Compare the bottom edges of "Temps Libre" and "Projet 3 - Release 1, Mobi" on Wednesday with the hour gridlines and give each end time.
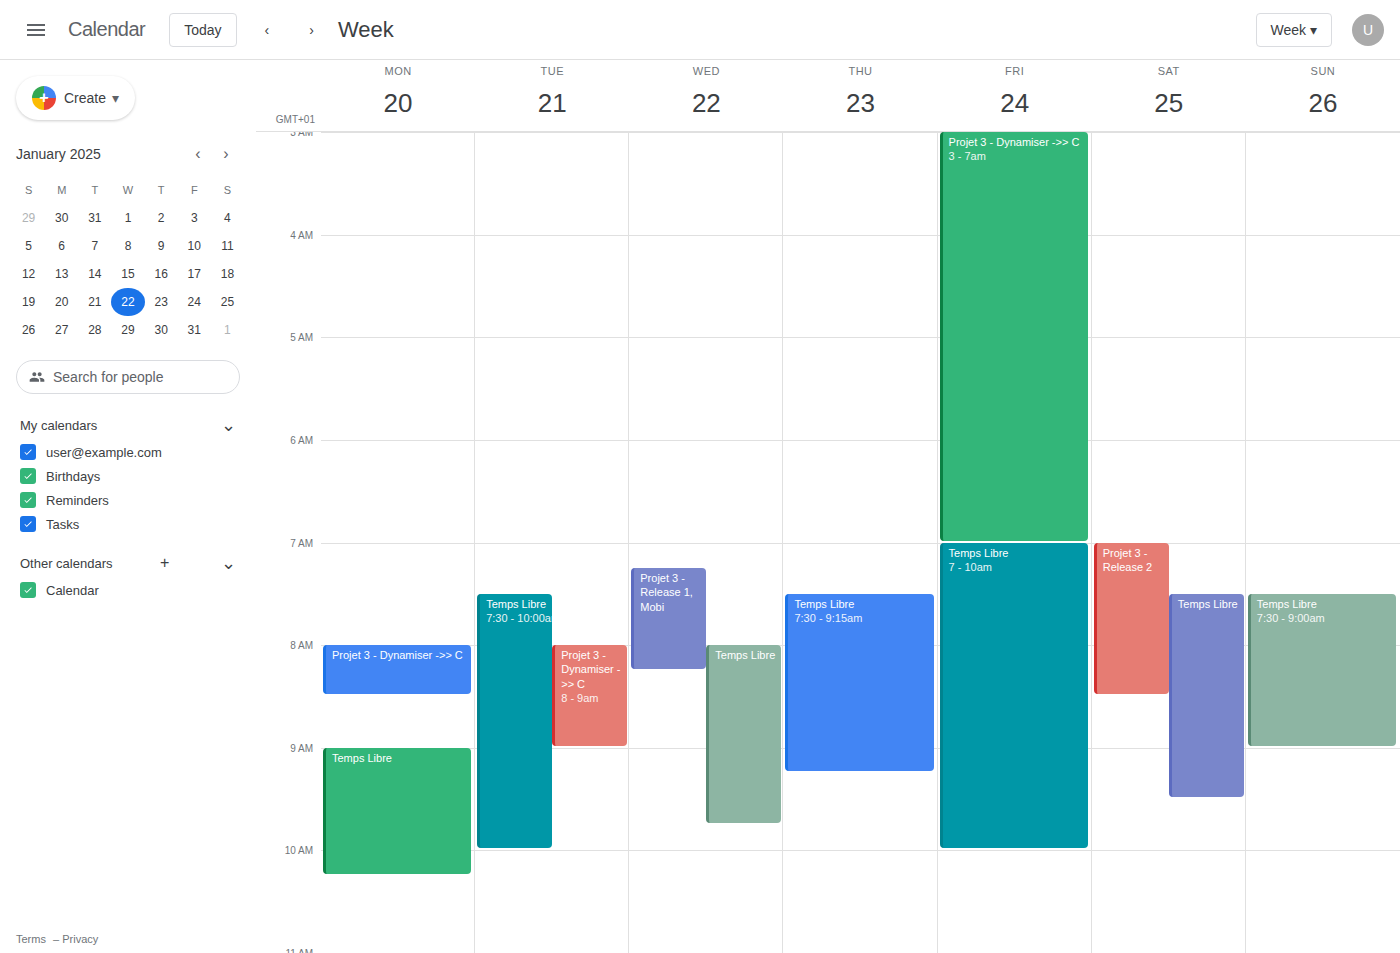
"Temps Libre": 9:45 AM, neither: three quarters of the way from the 9 AM line to the 10 AM line. "Projet 3 - Release 1, Mobi": 8:15 AM, neither: a quarter of the way from the 8 AM line to the 9 AM line.